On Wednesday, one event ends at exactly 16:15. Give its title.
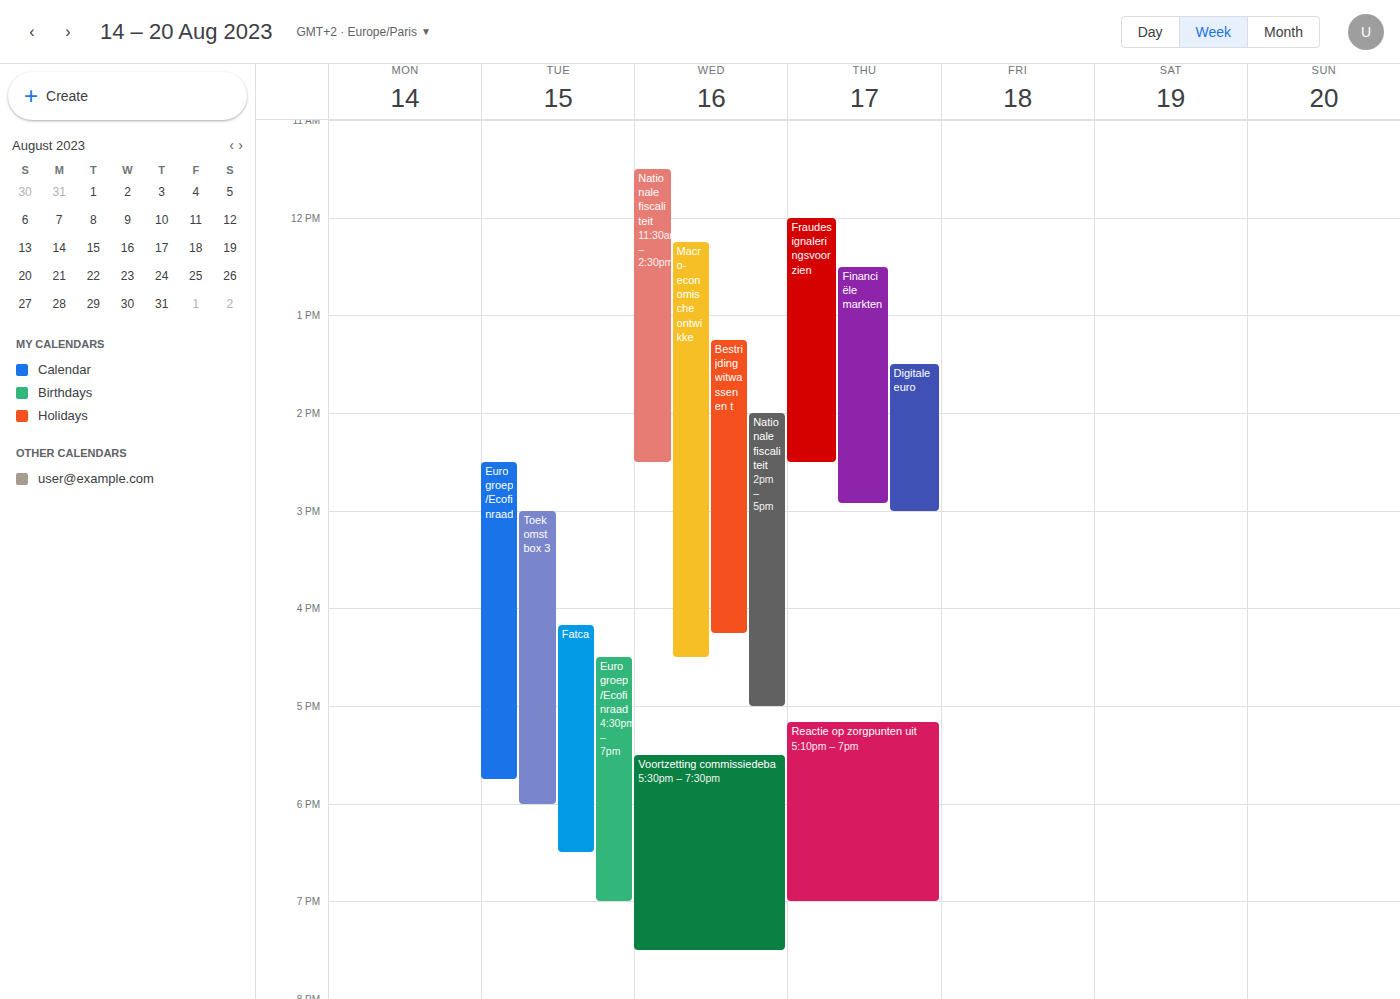
"Bestrijding witwassen en t"